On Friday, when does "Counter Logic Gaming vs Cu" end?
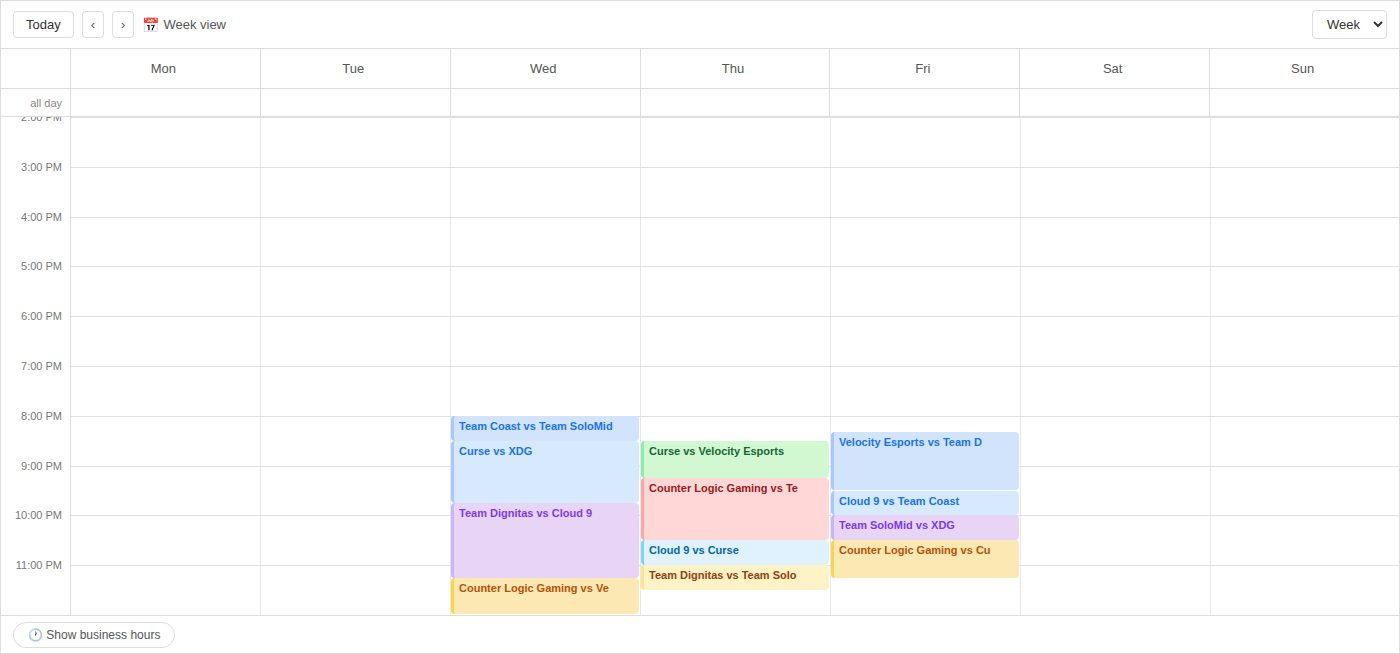
11:15 PM